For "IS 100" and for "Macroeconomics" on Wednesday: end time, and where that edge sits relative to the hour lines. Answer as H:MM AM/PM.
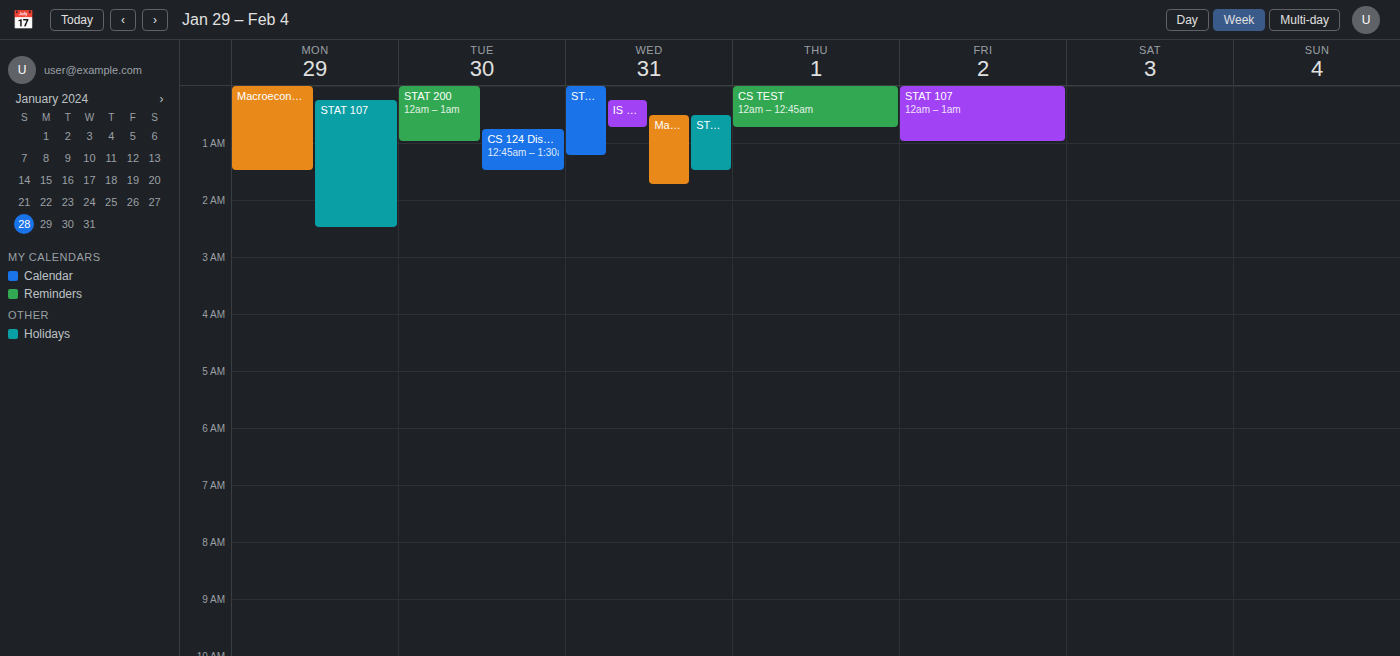
"IS 100": 12:45 AM, neither: three quarters of the way from the 12 AM line to the 1 AM line. "Macroeconomics": 1:45 AM, neither: three quarters of the way from the 1 AM line to the 2 AM line.